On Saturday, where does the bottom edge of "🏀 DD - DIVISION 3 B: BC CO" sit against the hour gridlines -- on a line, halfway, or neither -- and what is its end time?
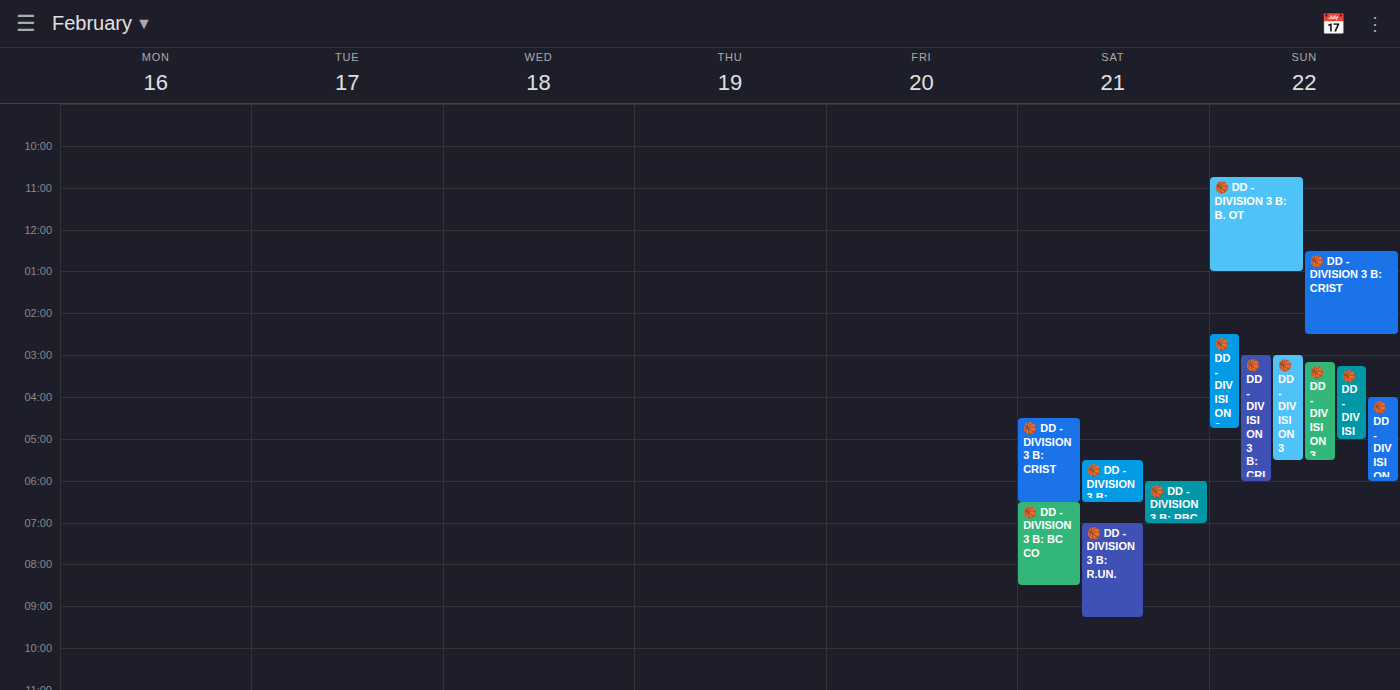
8:30 PM -- halfway between the 8 PM and 9 PM lines.